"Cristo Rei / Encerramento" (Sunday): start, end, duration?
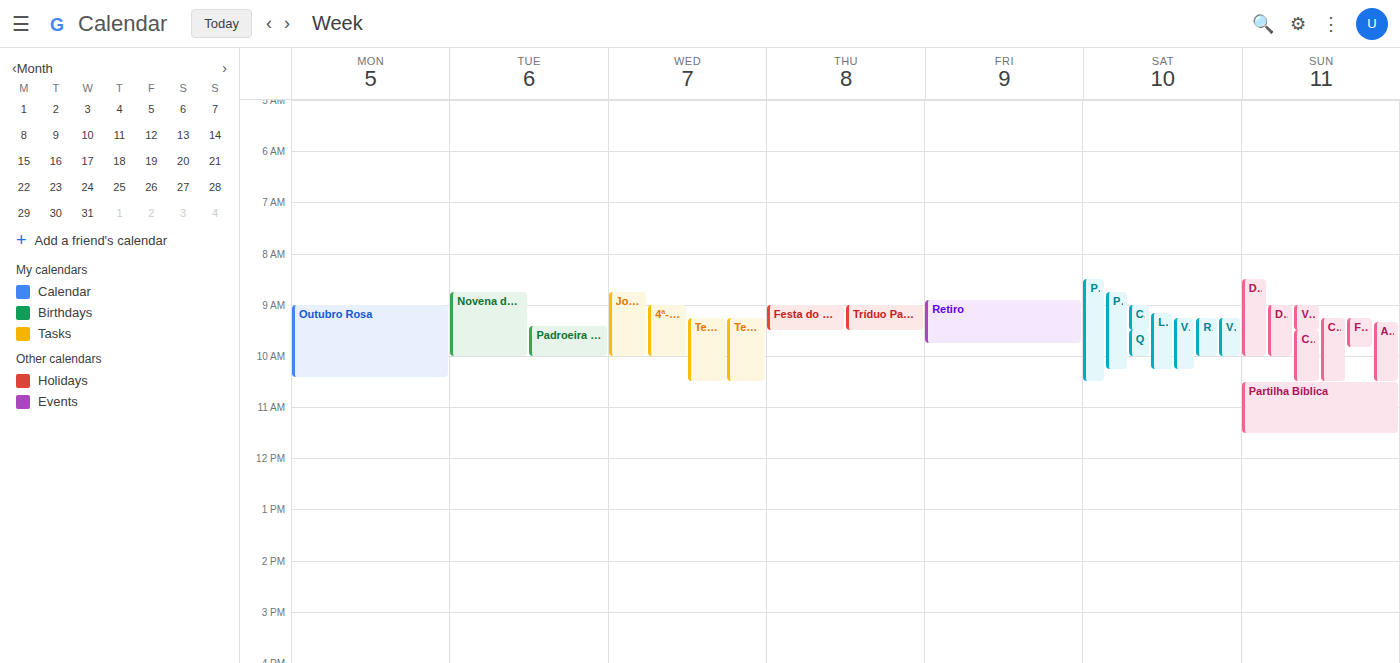
9:30 AM to 10:30 AM, 1 hour